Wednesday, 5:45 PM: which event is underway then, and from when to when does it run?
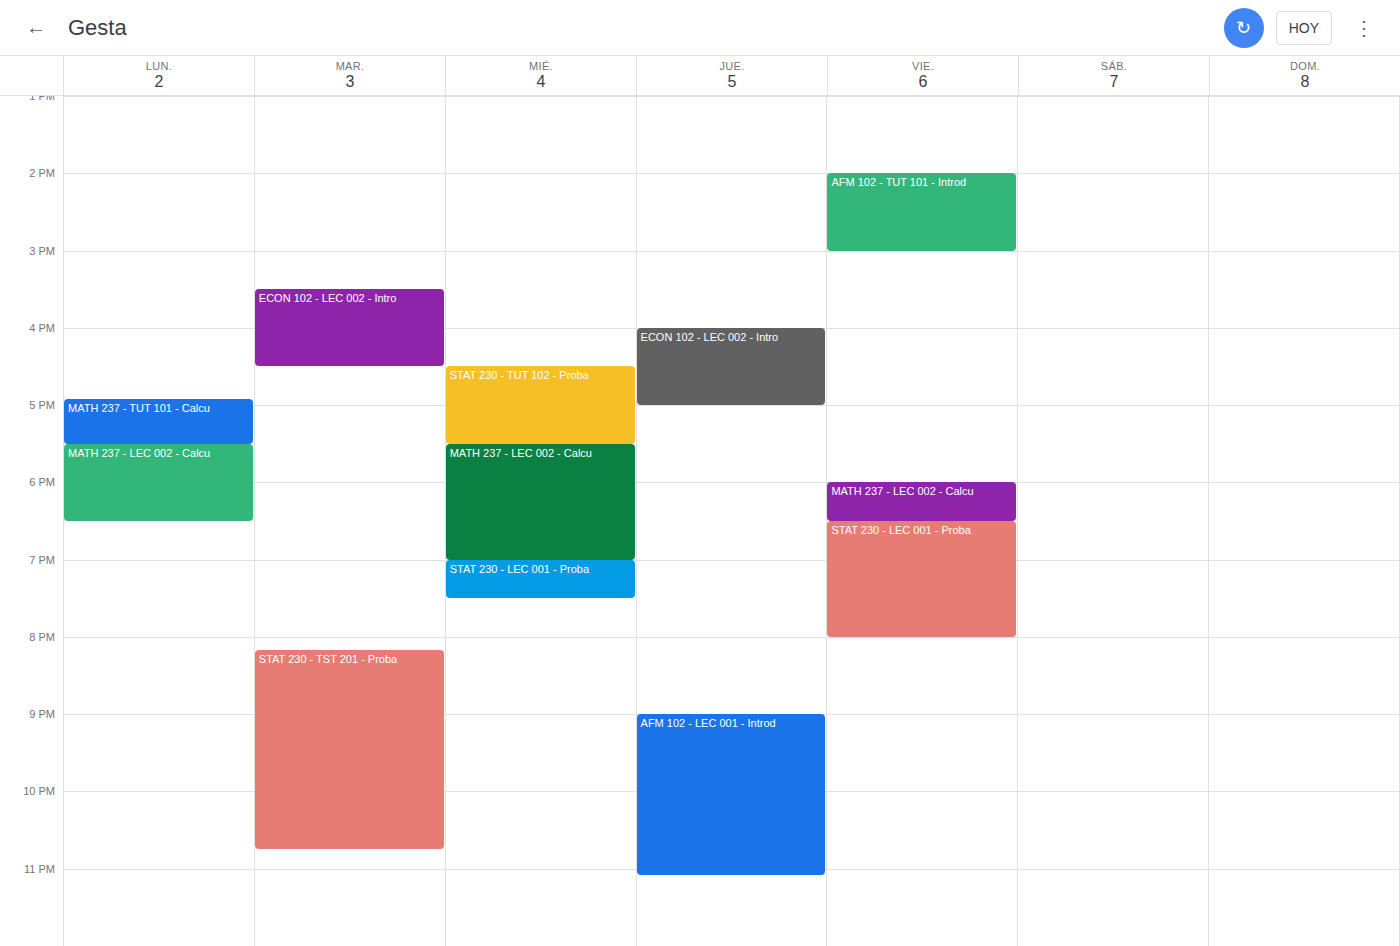
"MATH 237 - LEC 002 - Calcu", 5:30 PM to 7:00 PM